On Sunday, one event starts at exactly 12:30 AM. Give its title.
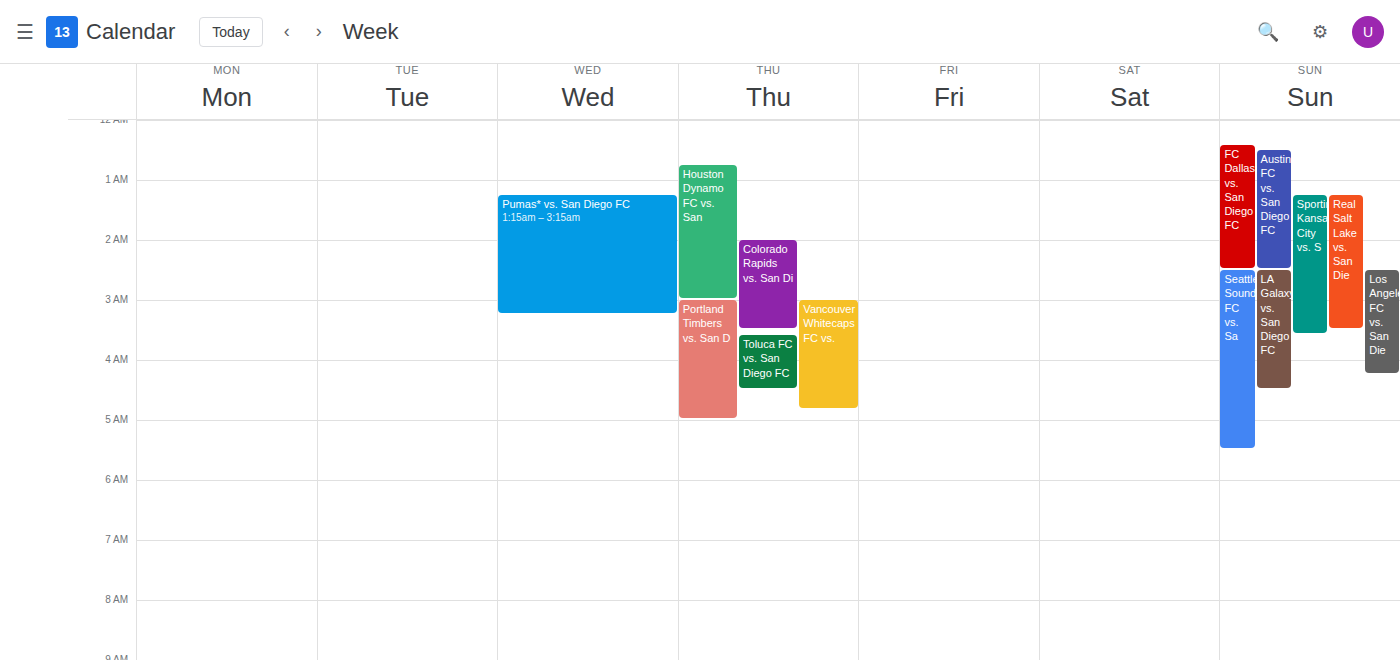
"Austin FC vs. San Diego FC"